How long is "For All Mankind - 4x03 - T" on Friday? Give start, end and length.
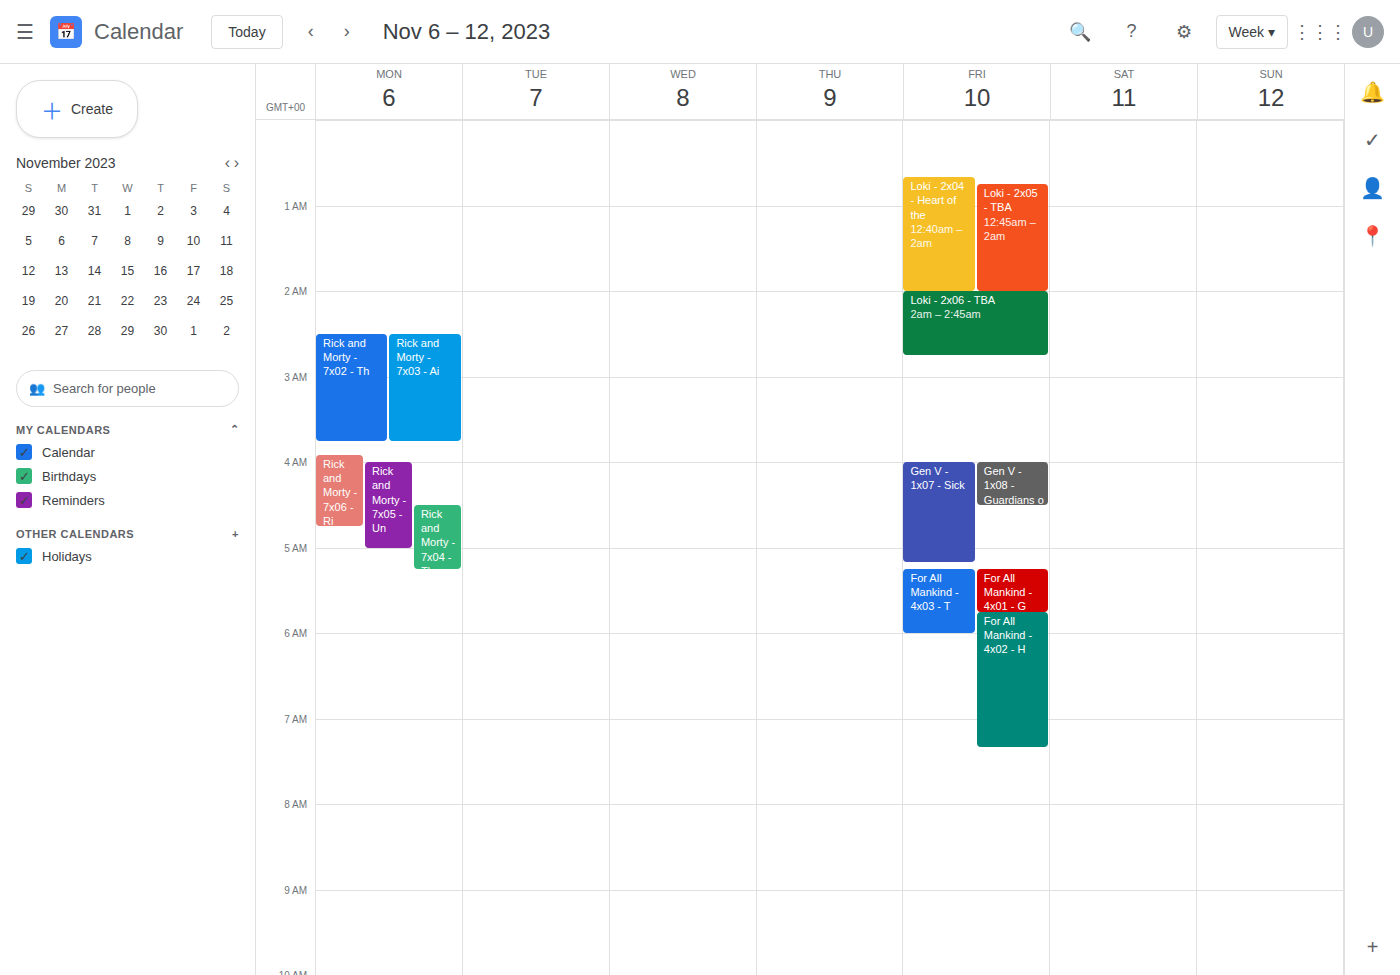
05:15 to 06:00, 45 minutes